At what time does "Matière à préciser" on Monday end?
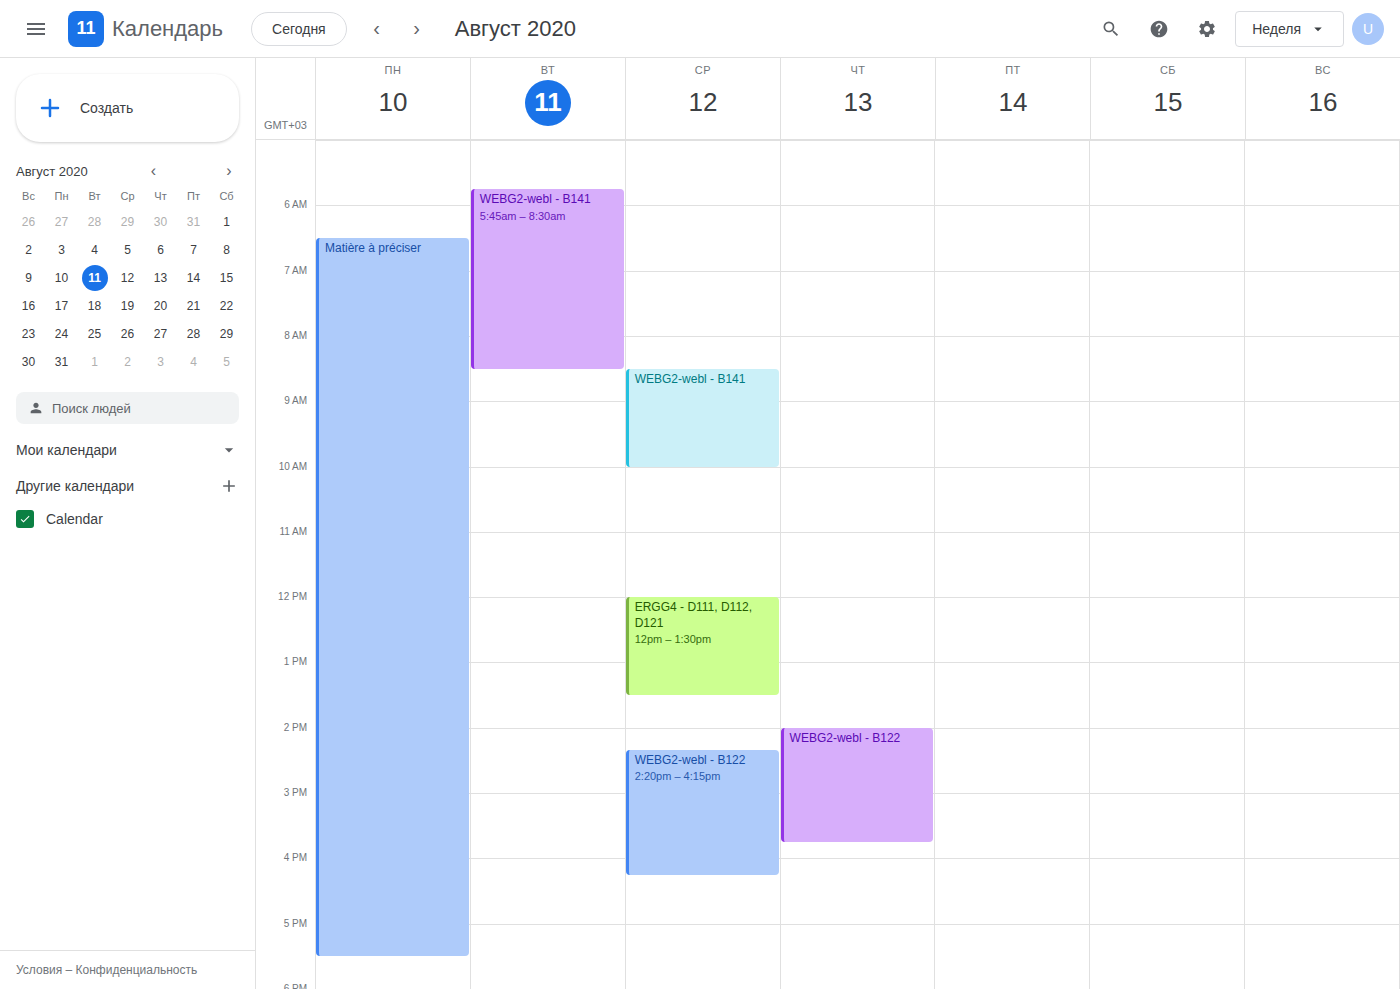
5:30 PM